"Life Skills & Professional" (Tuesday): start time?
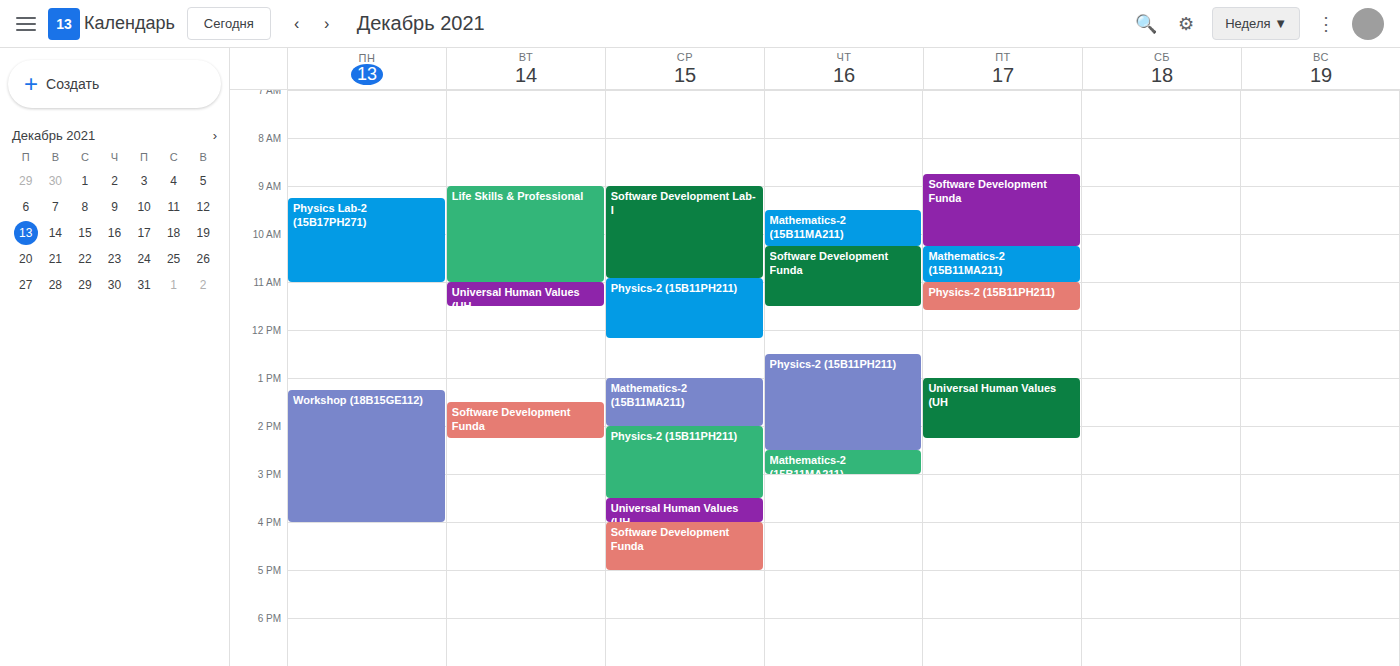
9:00 AM